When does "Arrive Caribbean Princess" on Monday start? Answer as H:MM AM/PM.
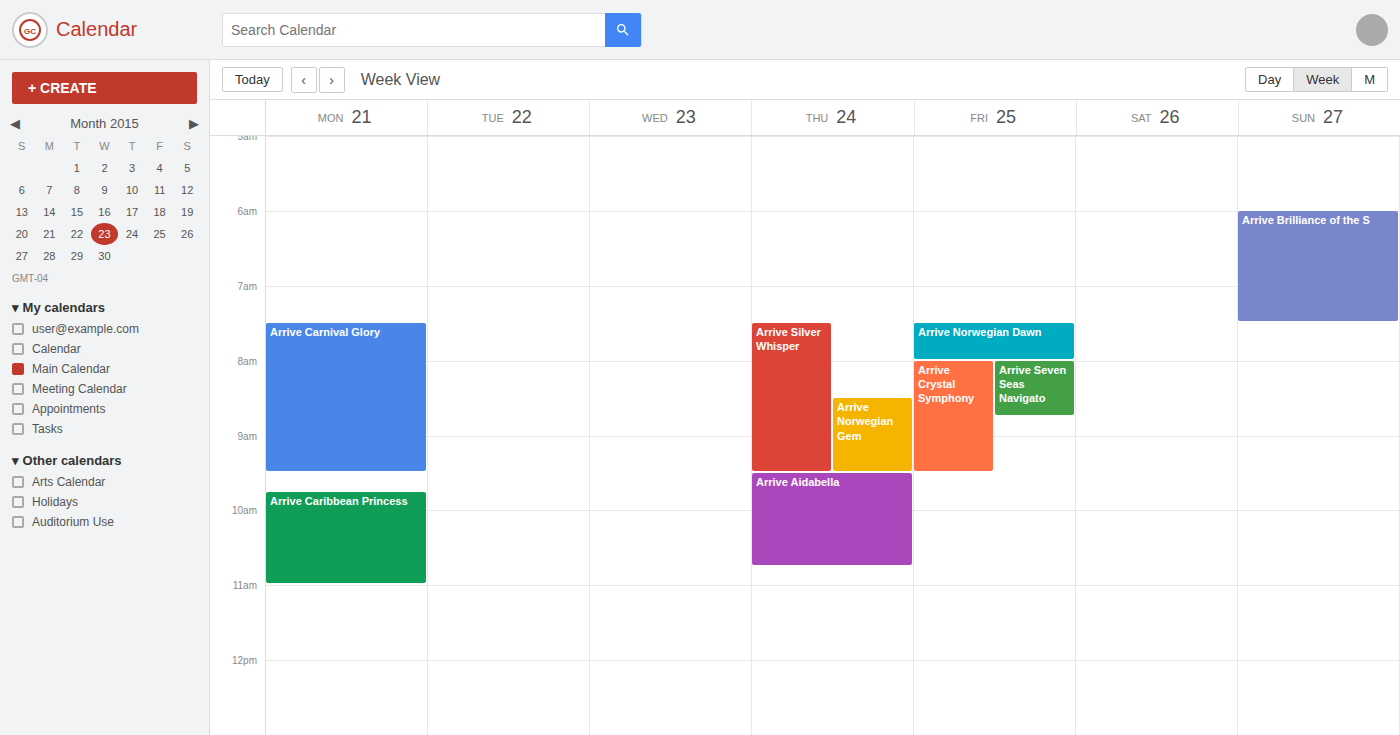
9:45 AM